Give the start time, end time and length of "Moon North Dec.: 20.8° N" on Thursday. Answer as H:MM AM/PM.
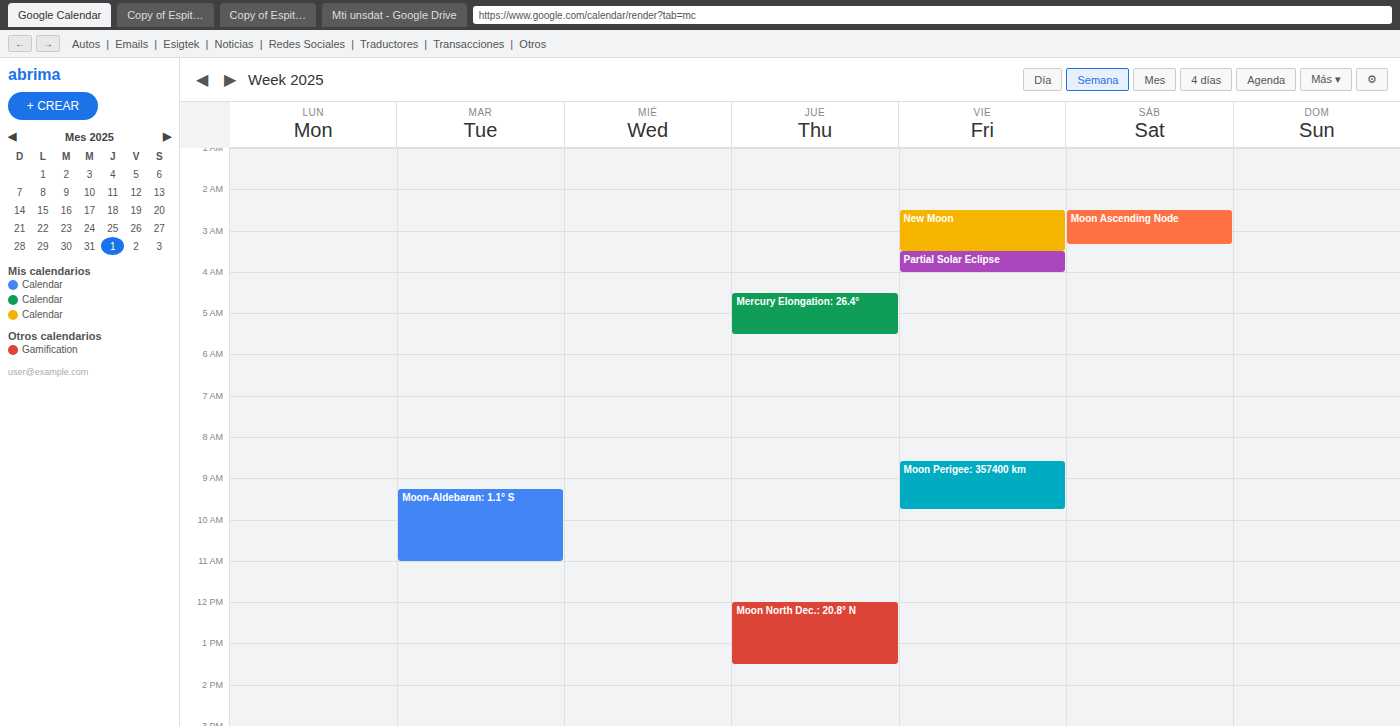
12:00 PM to 1:30 PM, 1 hour 30 minutes